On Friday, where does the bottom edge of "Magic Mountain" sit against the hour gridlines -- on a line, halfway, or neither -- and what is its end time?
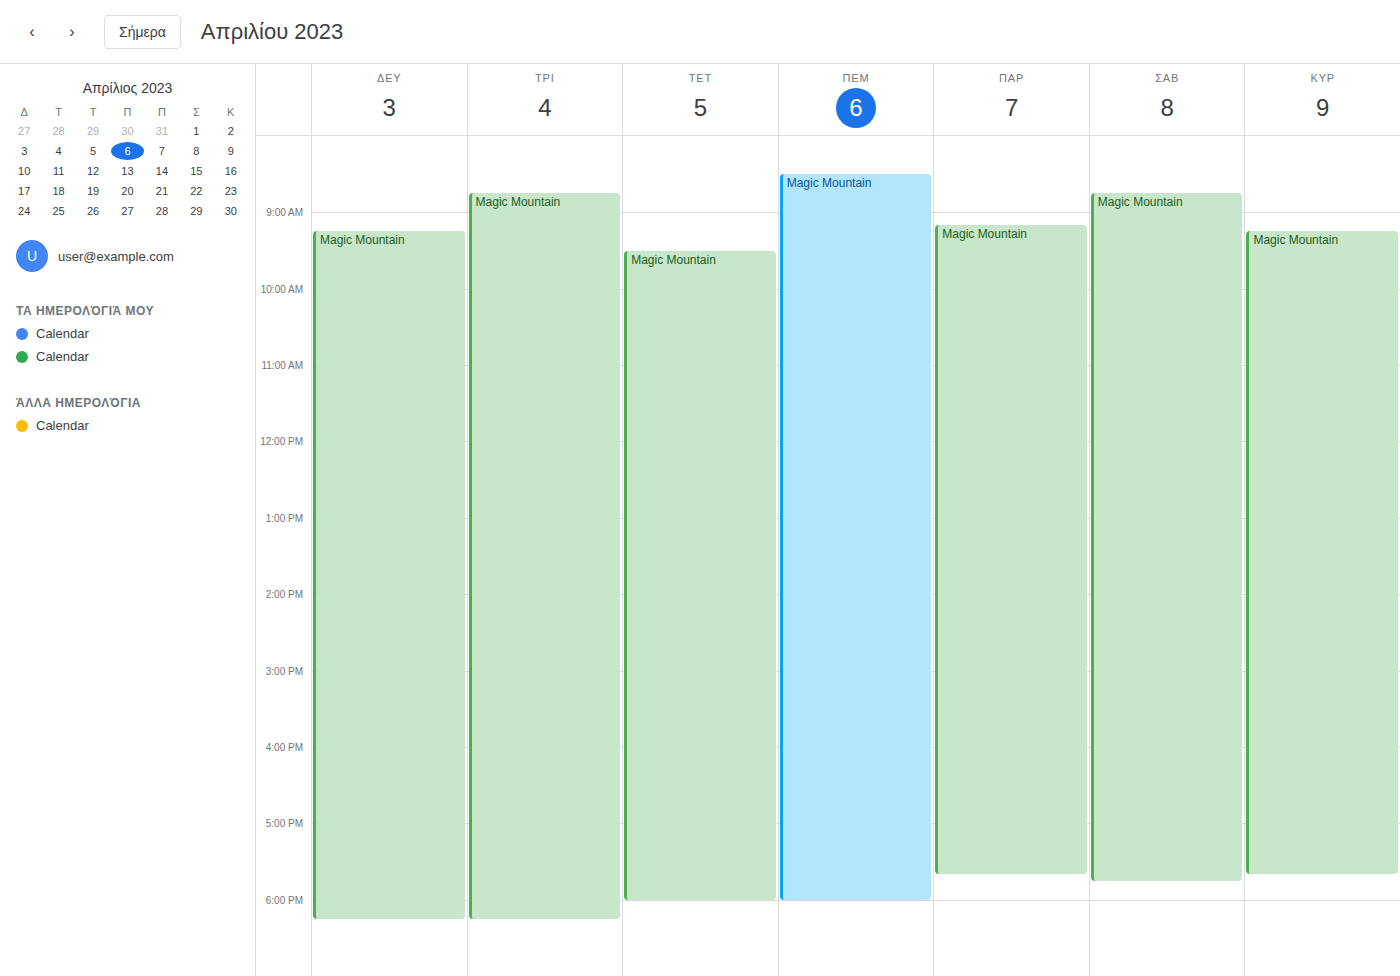
5:40 PM -- neither: 40 minutes below the 5 PM line and 20 minutes above the 6 PM line.